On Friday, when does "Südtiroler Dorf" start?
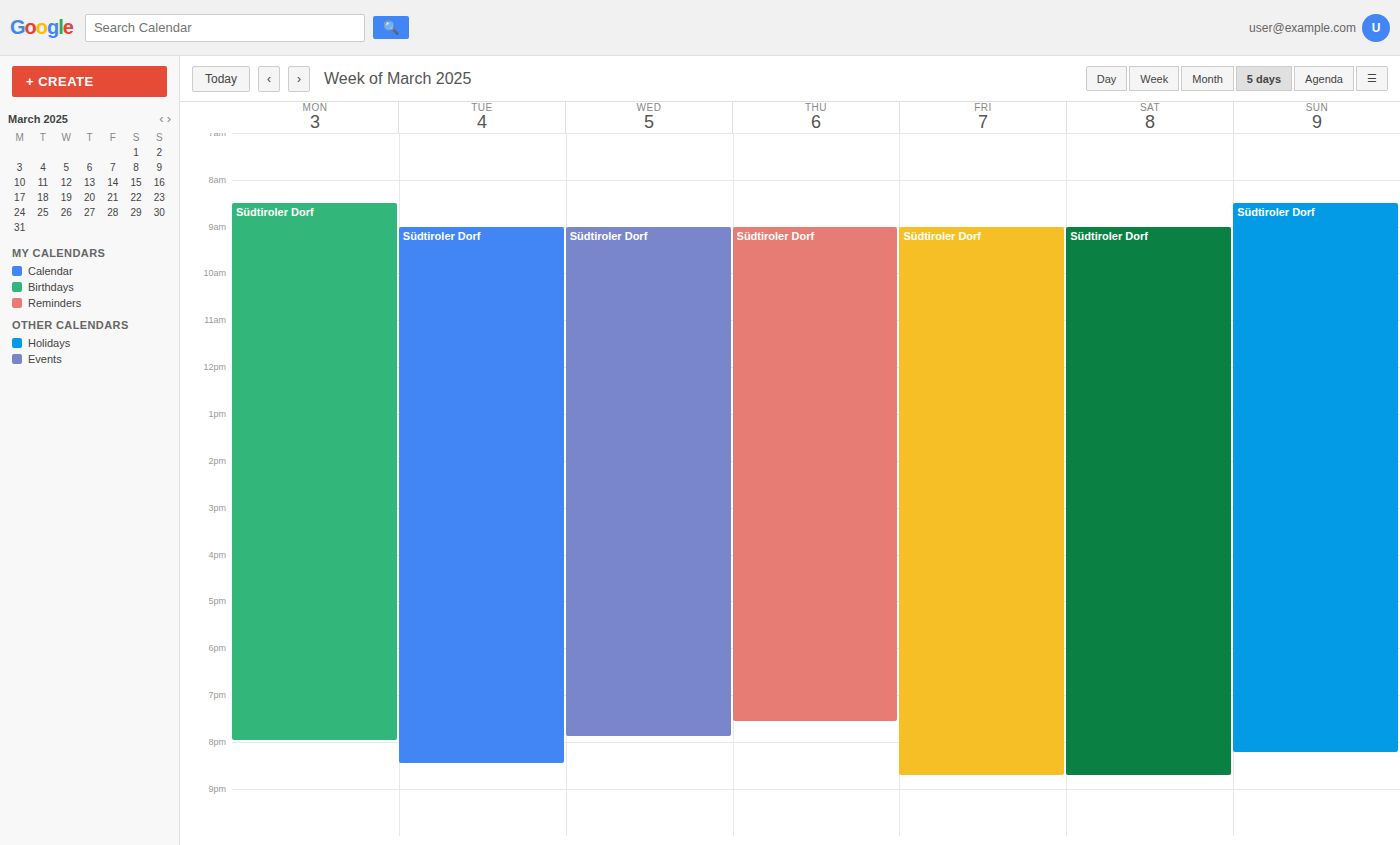
9:00 AM